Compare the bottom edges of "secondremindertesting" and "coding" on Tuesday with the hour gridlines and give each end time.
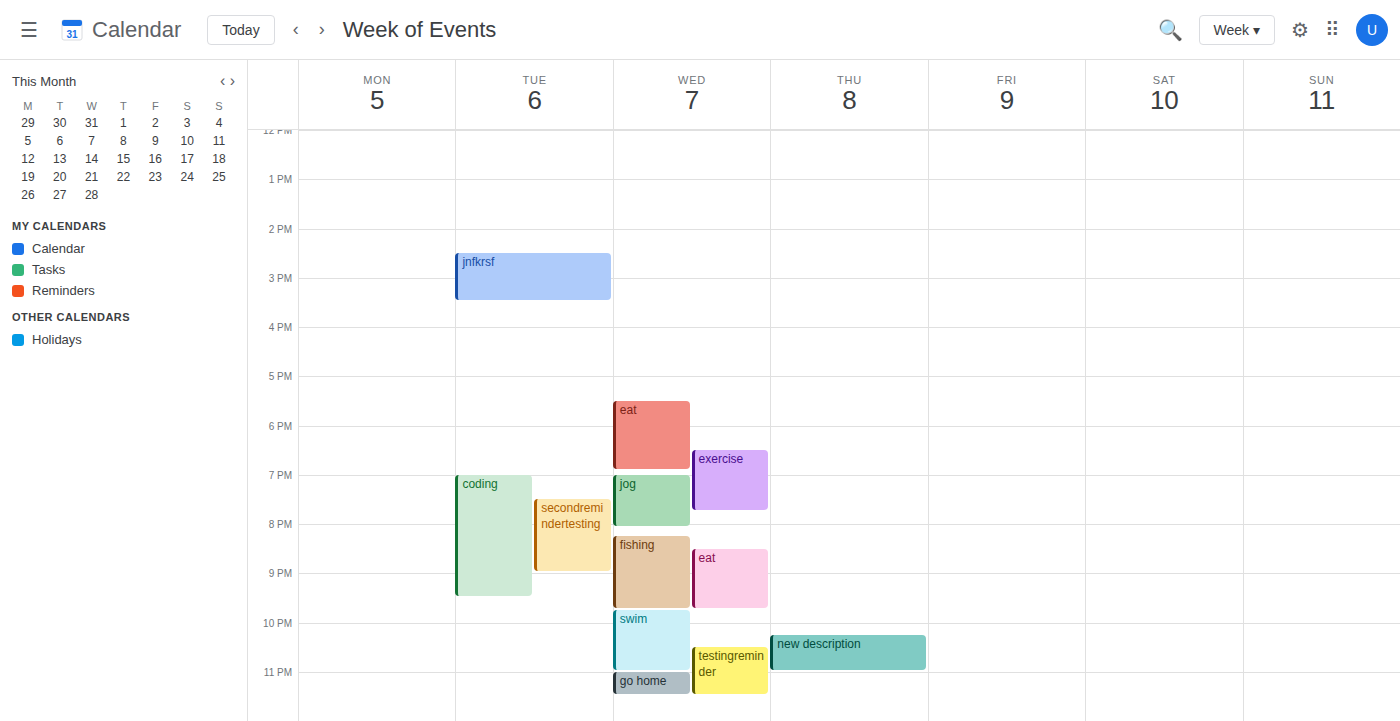
"secondremindertesting": 9:00 PM, exactly on the 9 PM line. "coding": 9:30 PM, halfway between the 9 PM and 10 PM lines.